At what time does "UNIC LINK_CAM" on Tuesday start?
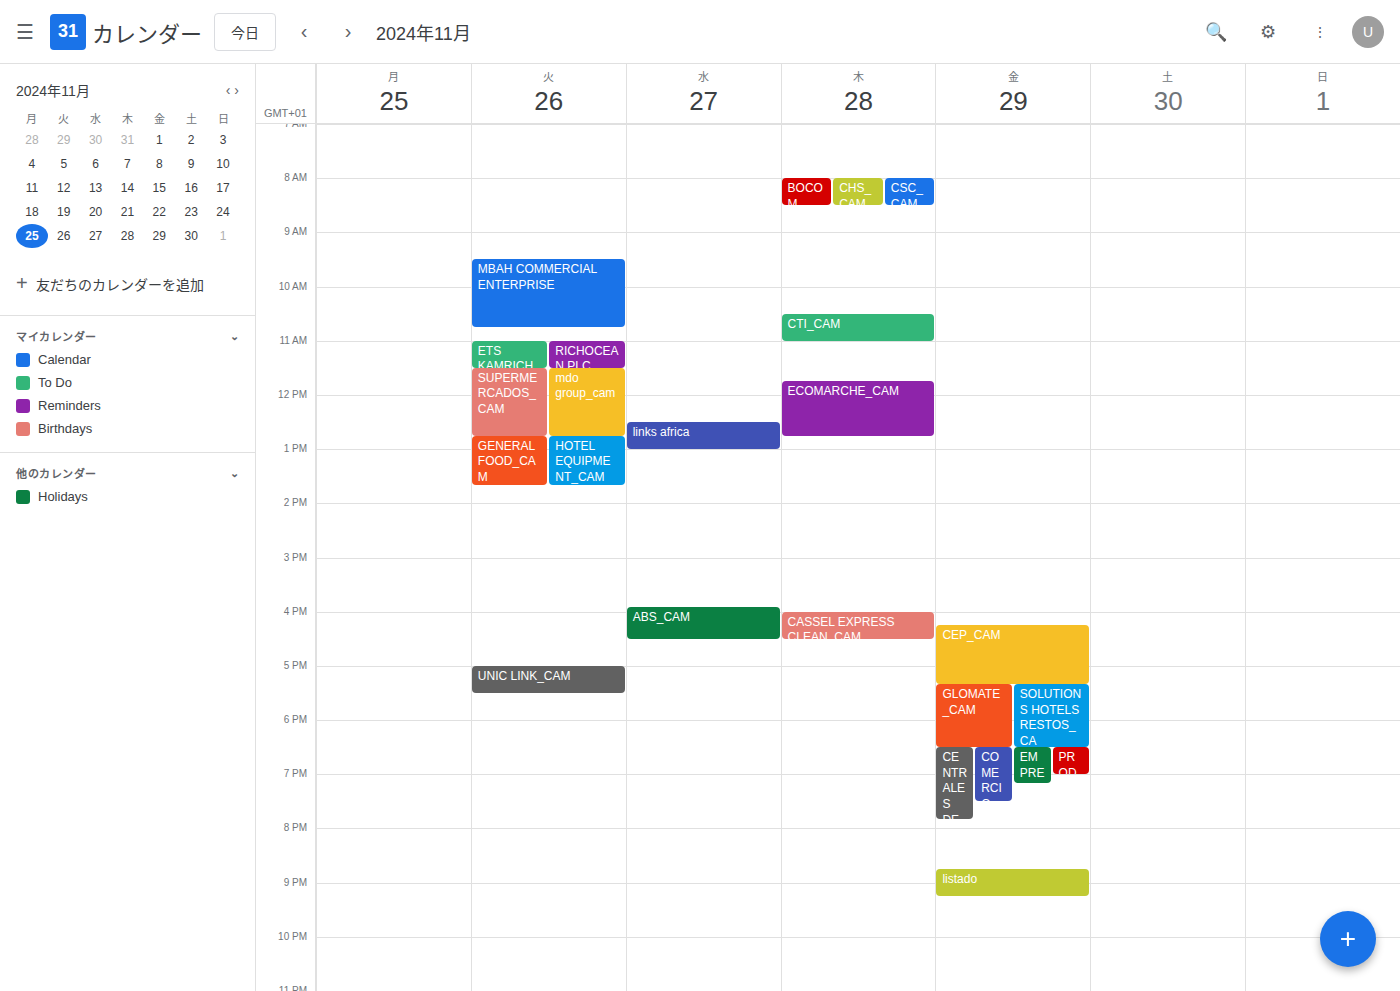
5:00 PM